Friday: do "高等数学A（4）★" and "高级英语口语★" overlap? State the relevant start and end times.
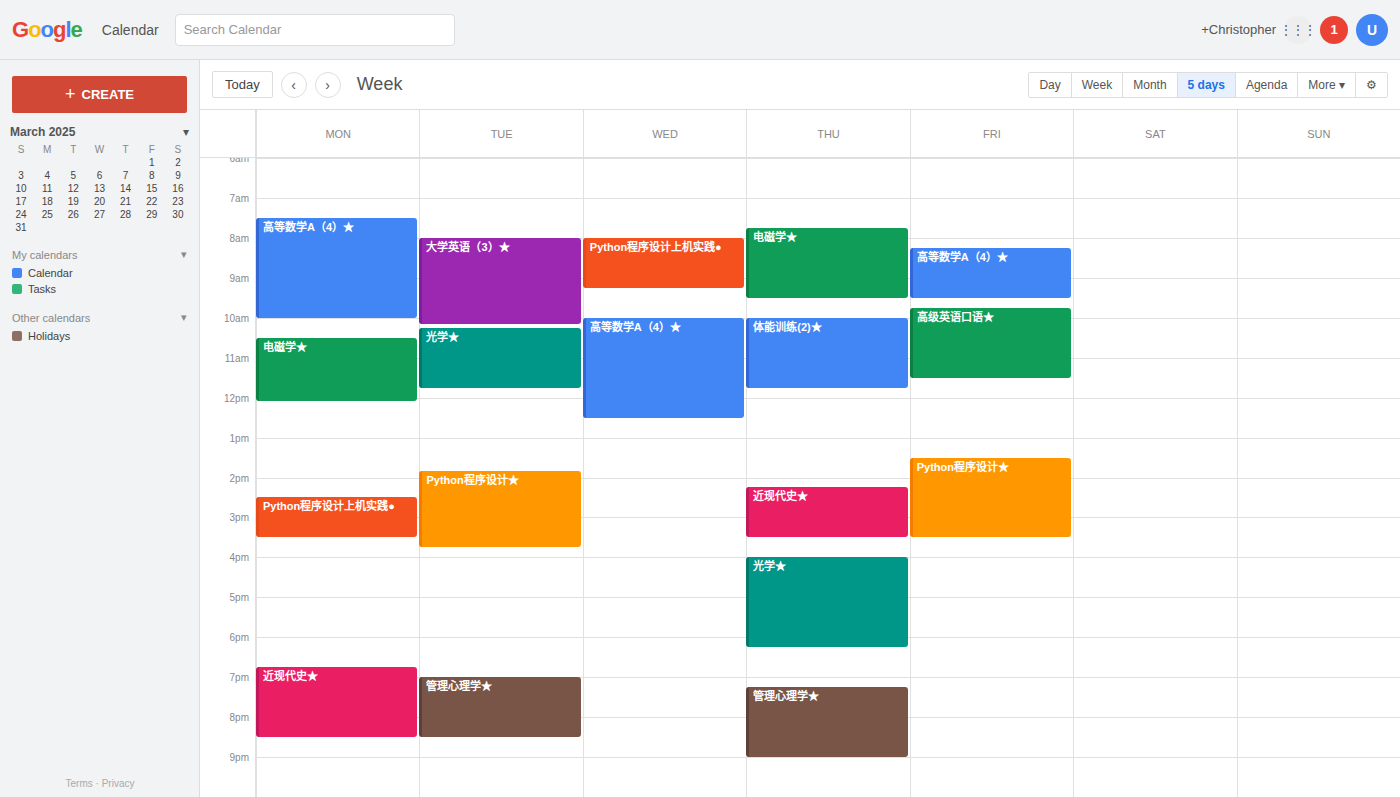
"高等数学A（4）★" ends at 9:30 AM and "高级英语口语★" starts at 9:45 AM -- no overlap.